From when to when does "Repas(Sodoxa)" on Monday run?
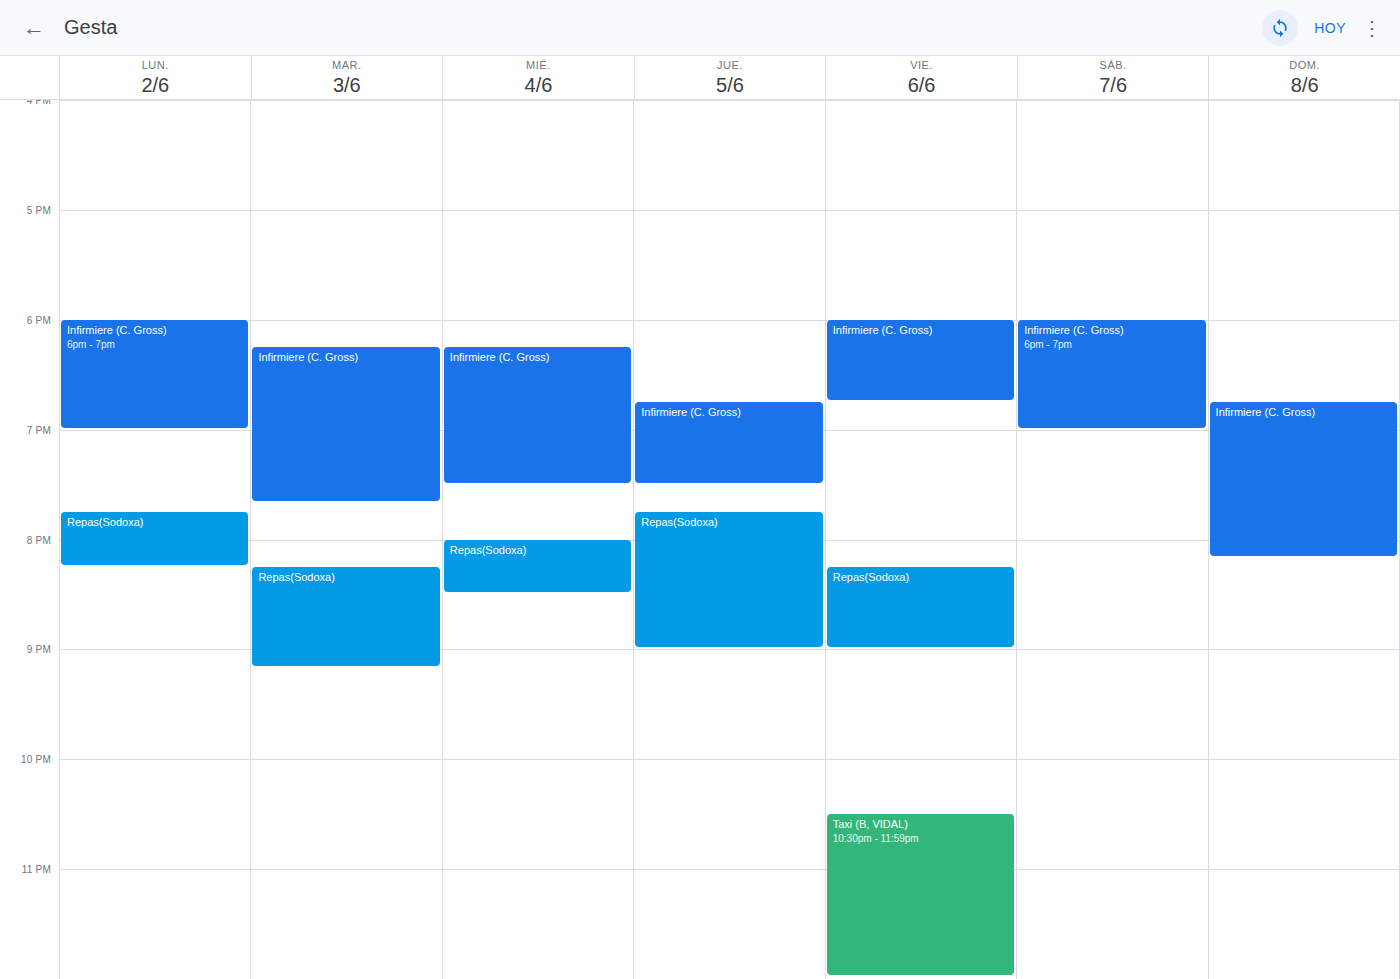
7:45 PM to 8:15 PM